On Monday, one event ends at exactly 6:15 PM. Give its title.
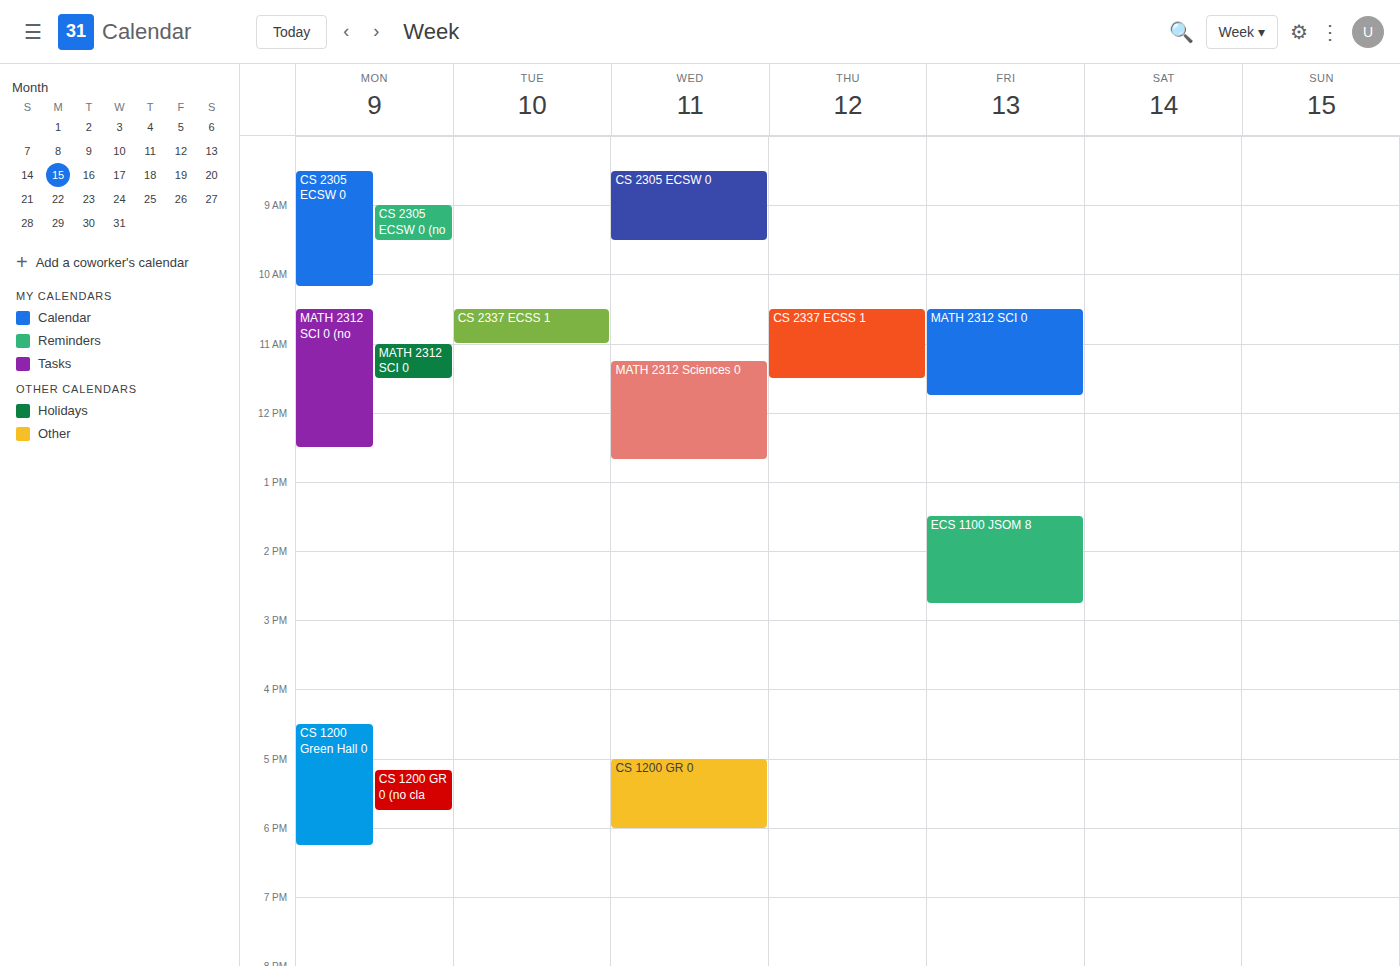
"CS 1200 Green Hall 0"